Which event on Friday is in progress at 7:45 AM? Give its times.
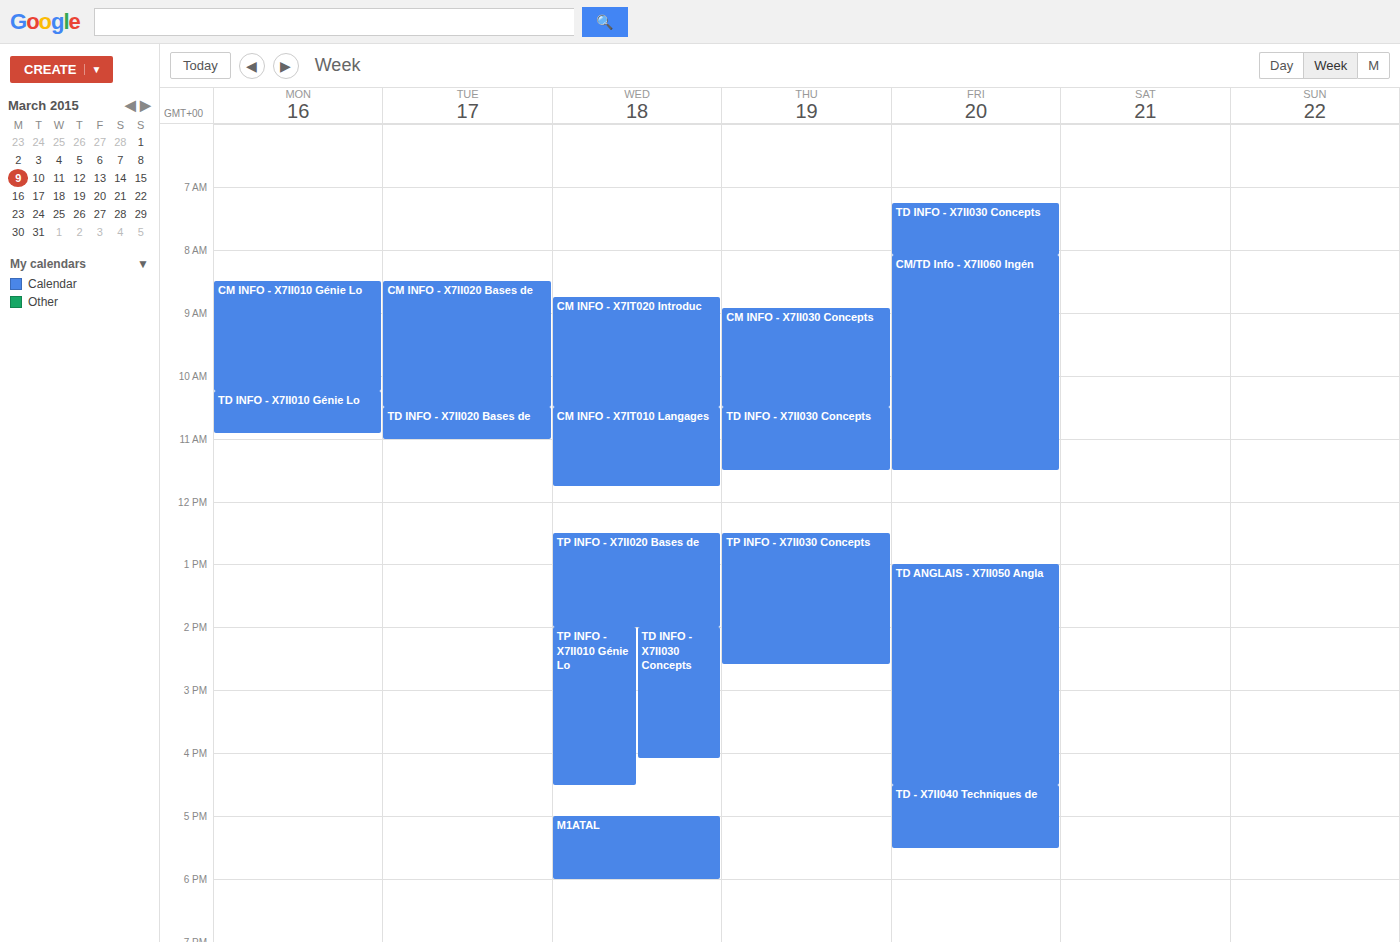
"TD INFO - X7II030 Concepts", 7:15 AM to 8:05 AM